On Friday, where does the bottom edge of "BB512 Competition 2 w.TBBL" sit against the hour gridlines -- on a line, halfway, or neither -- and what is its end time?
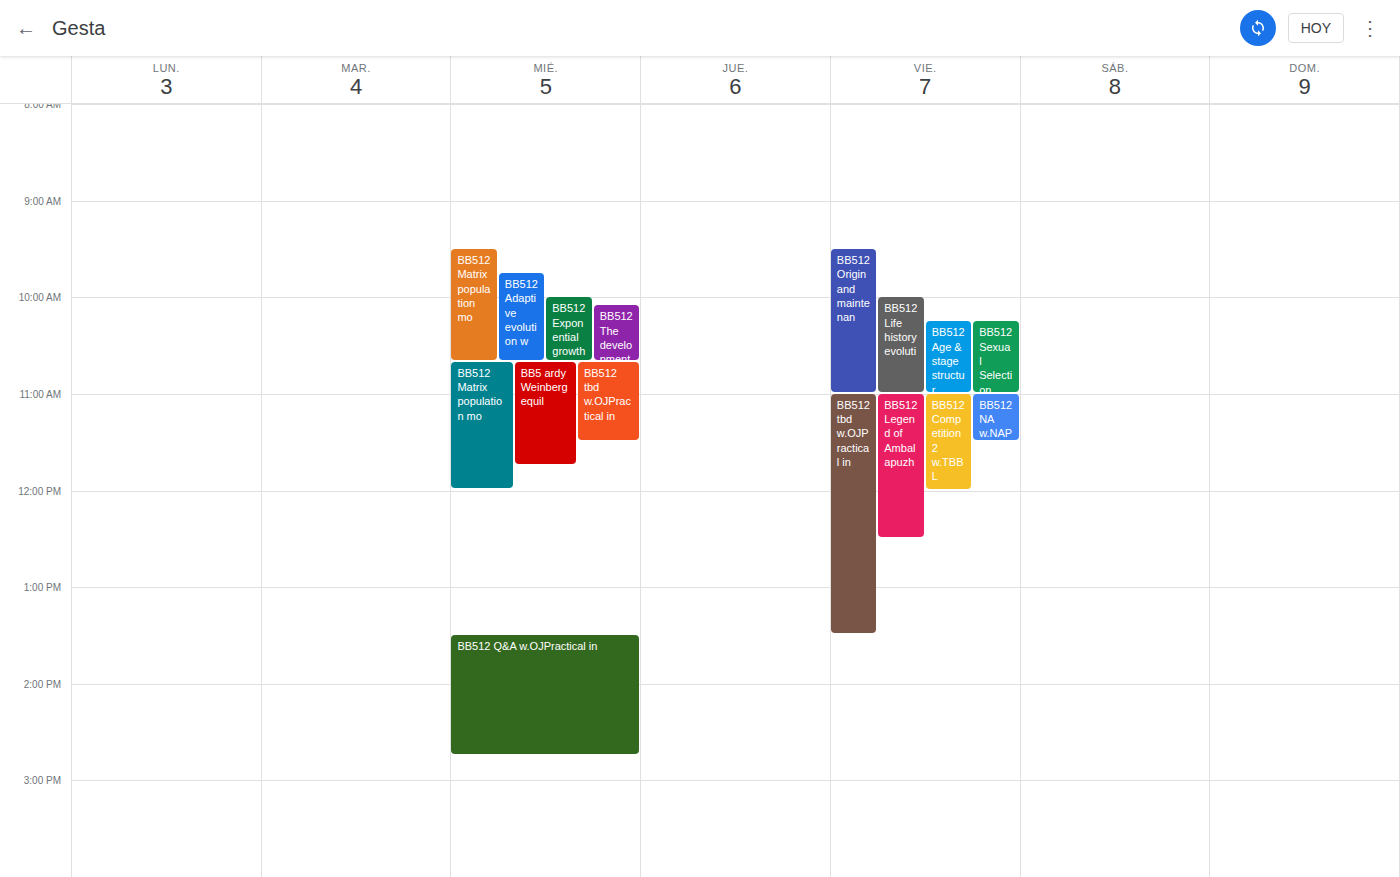
12:00 PM -- exactly on the 12 PM line.